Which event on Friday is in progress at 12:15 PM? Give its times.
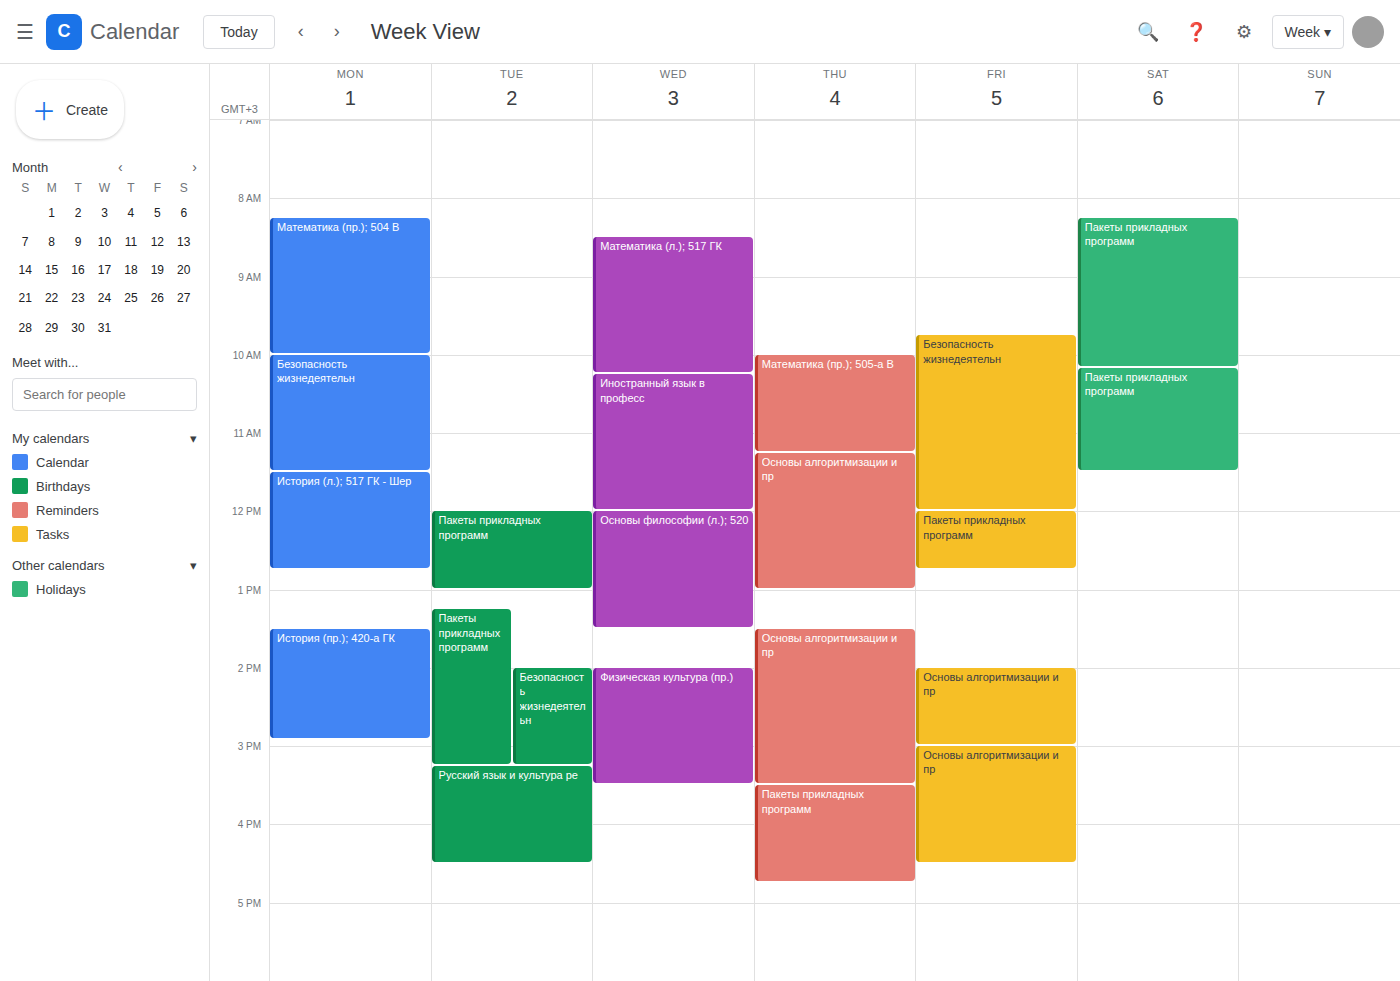
"Пакеты прикладных программ", 12:00 PM to 12:45 PM